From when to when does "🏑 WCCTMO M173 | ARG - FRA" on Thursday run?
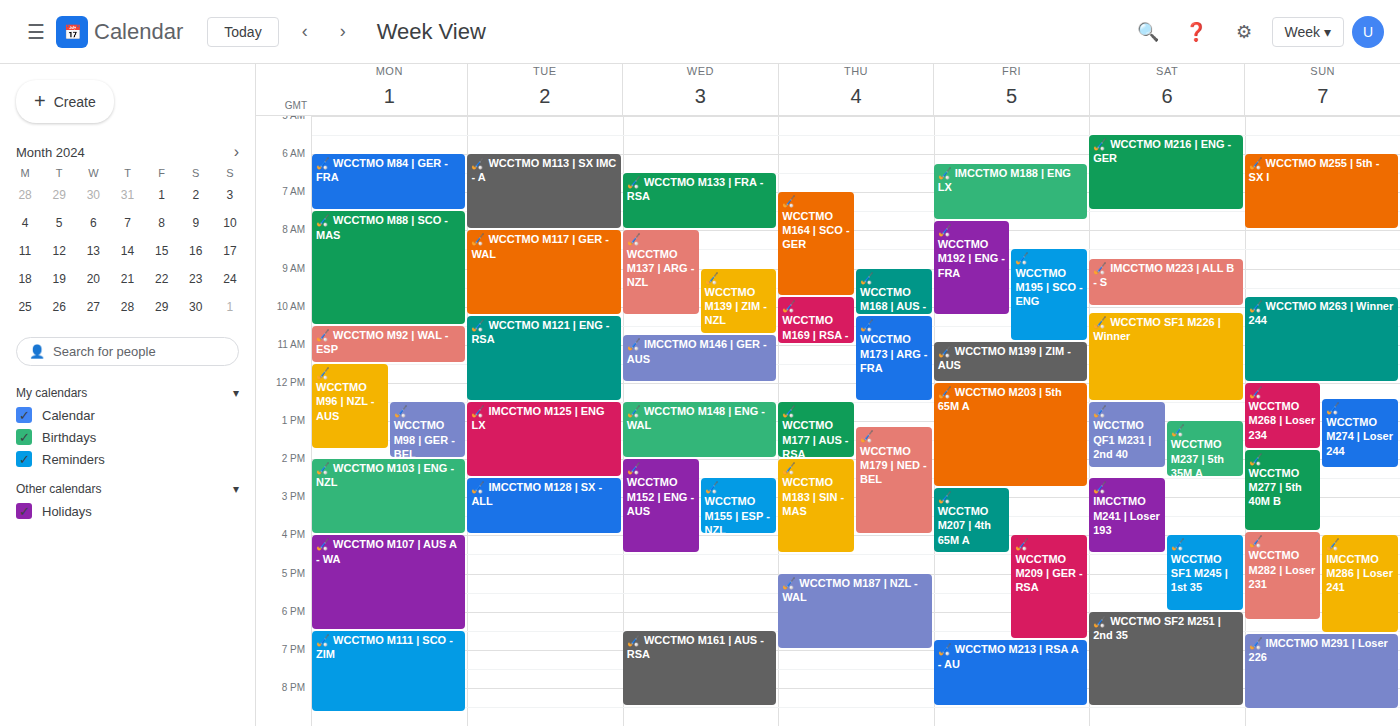
10:15 AM to 12:30 PM